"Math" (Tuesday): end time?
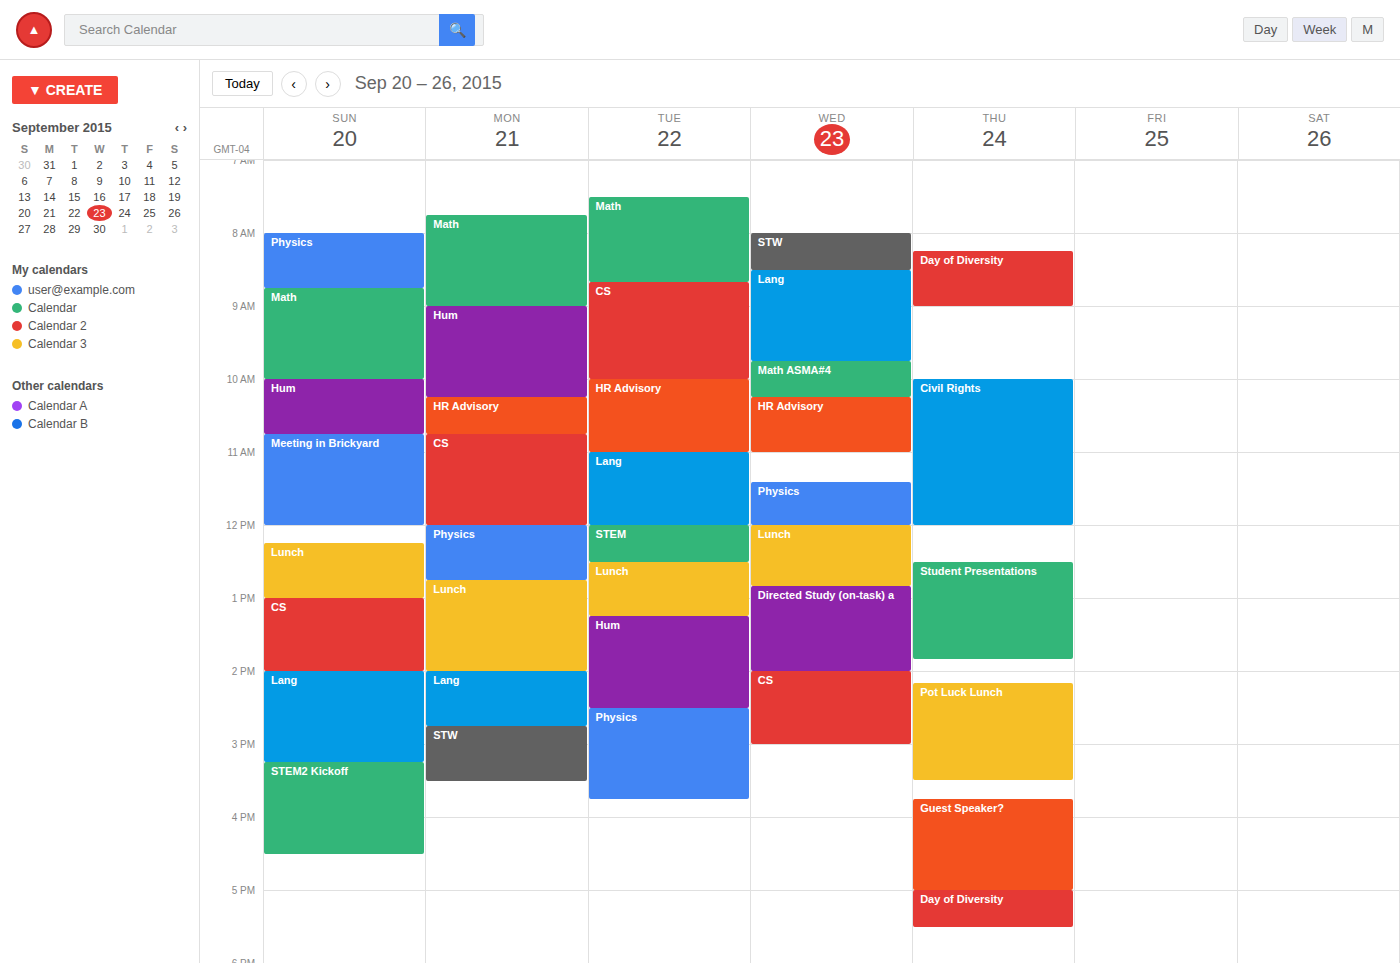
8:40 AM